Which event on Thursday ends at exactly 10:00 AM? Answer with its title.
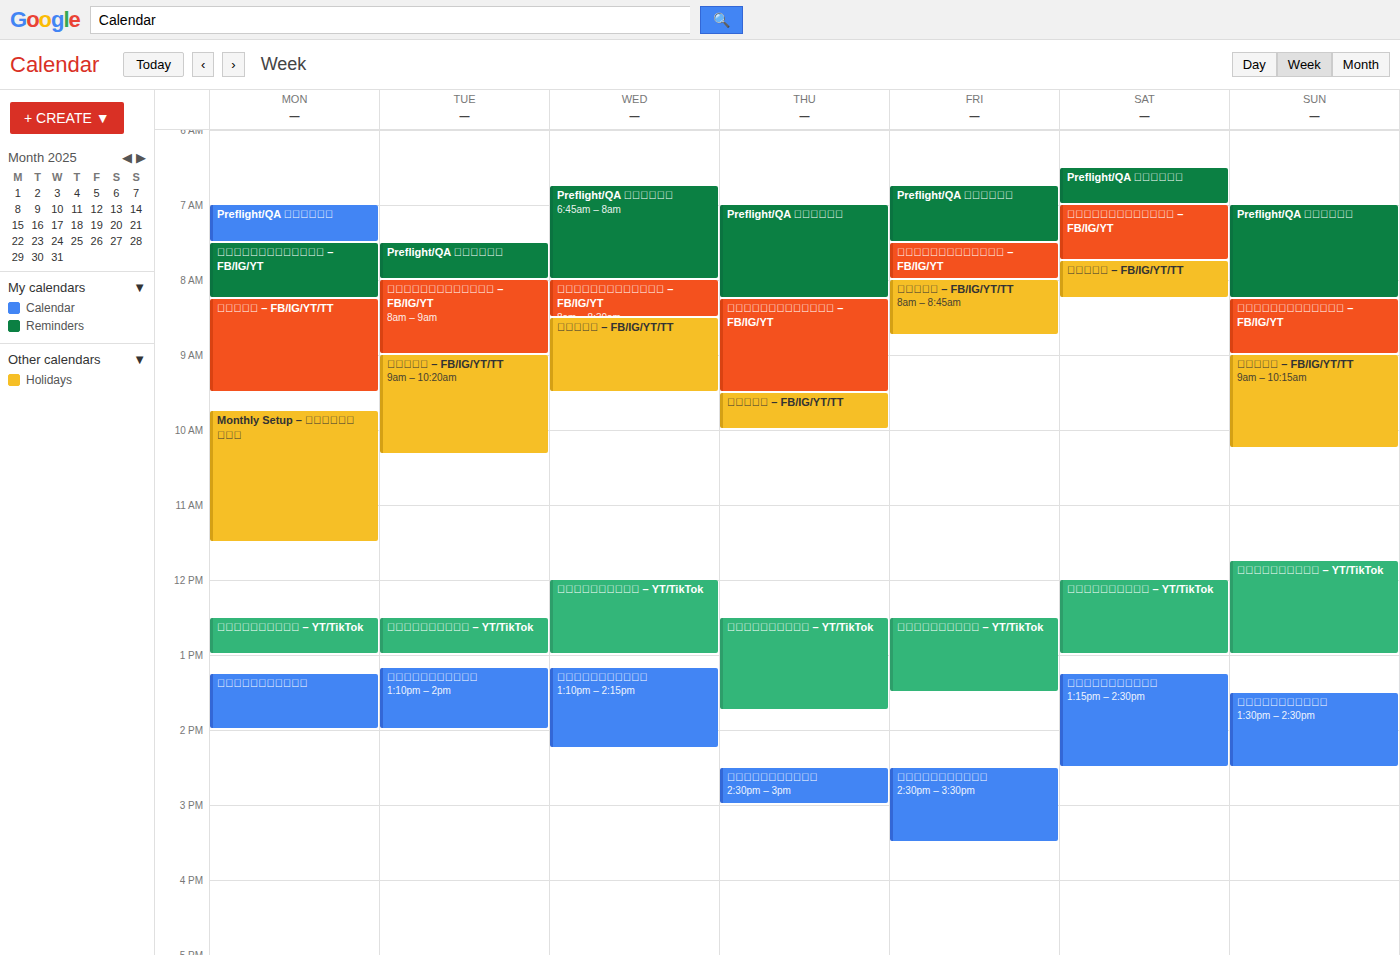
"คำคม – FB/IG/YT/TT"